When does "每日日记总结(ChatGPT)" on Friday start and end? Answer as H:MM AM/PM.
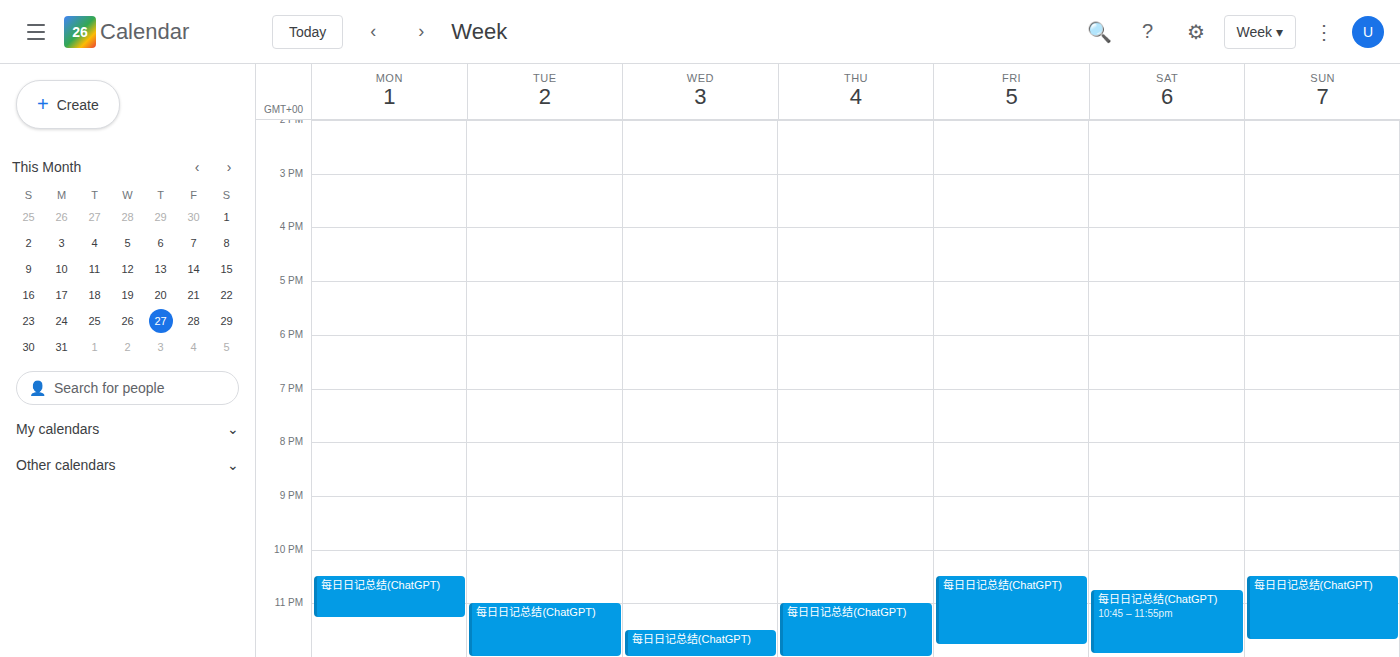
10:30 PM to 11:45 PM